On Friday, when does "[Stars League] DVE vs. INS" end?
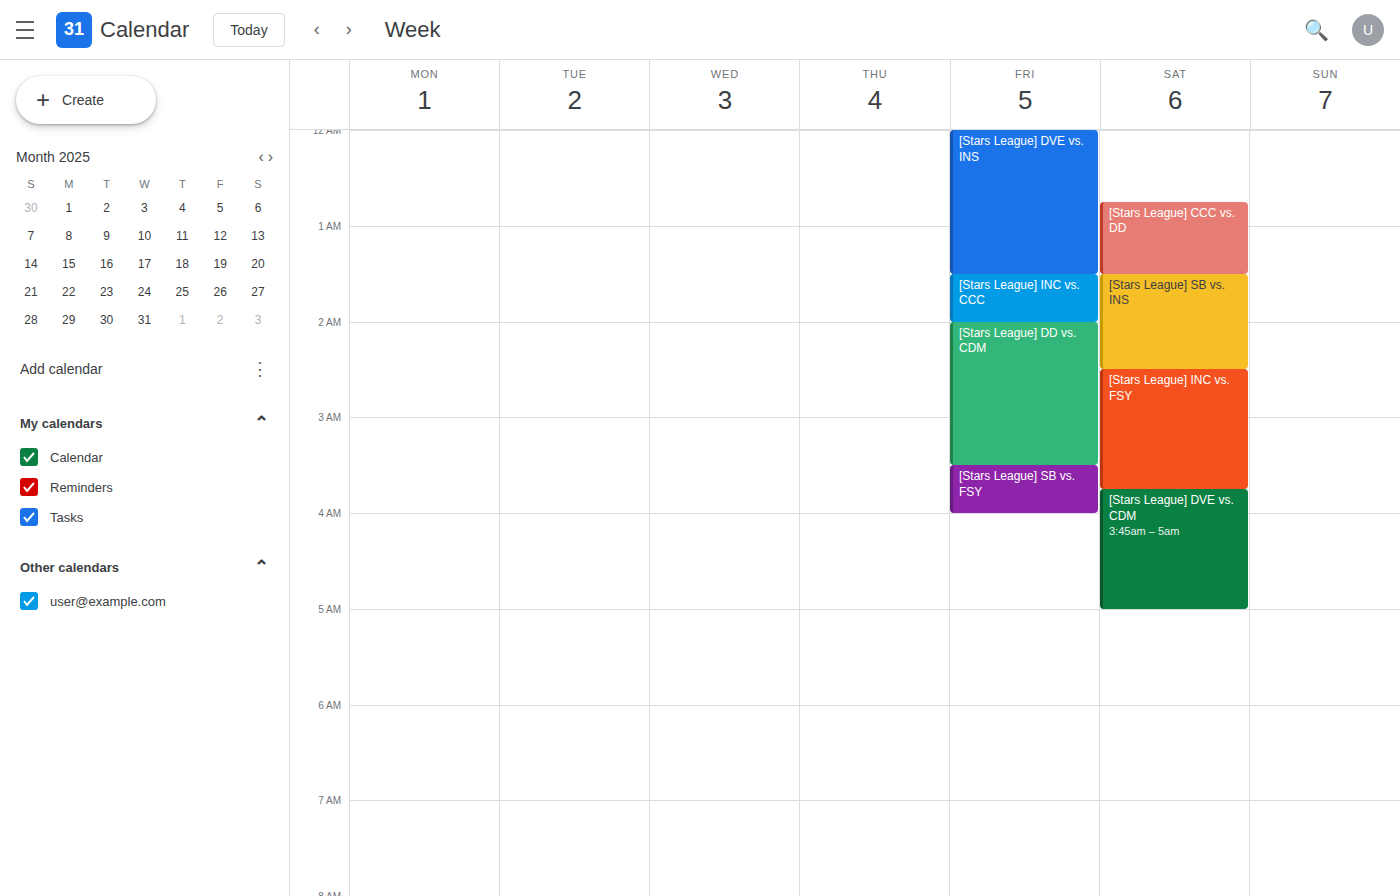
1:30 AM